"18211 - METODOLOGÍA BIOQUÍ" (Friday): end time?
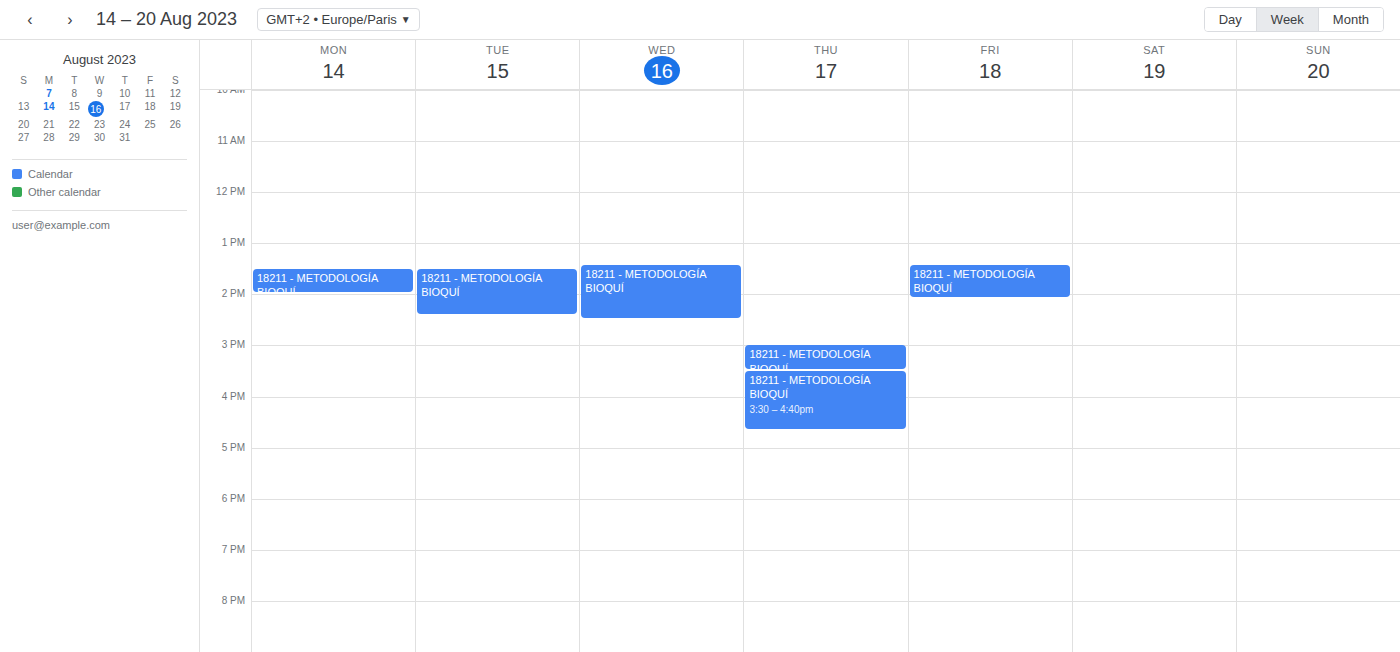
2:05 PM